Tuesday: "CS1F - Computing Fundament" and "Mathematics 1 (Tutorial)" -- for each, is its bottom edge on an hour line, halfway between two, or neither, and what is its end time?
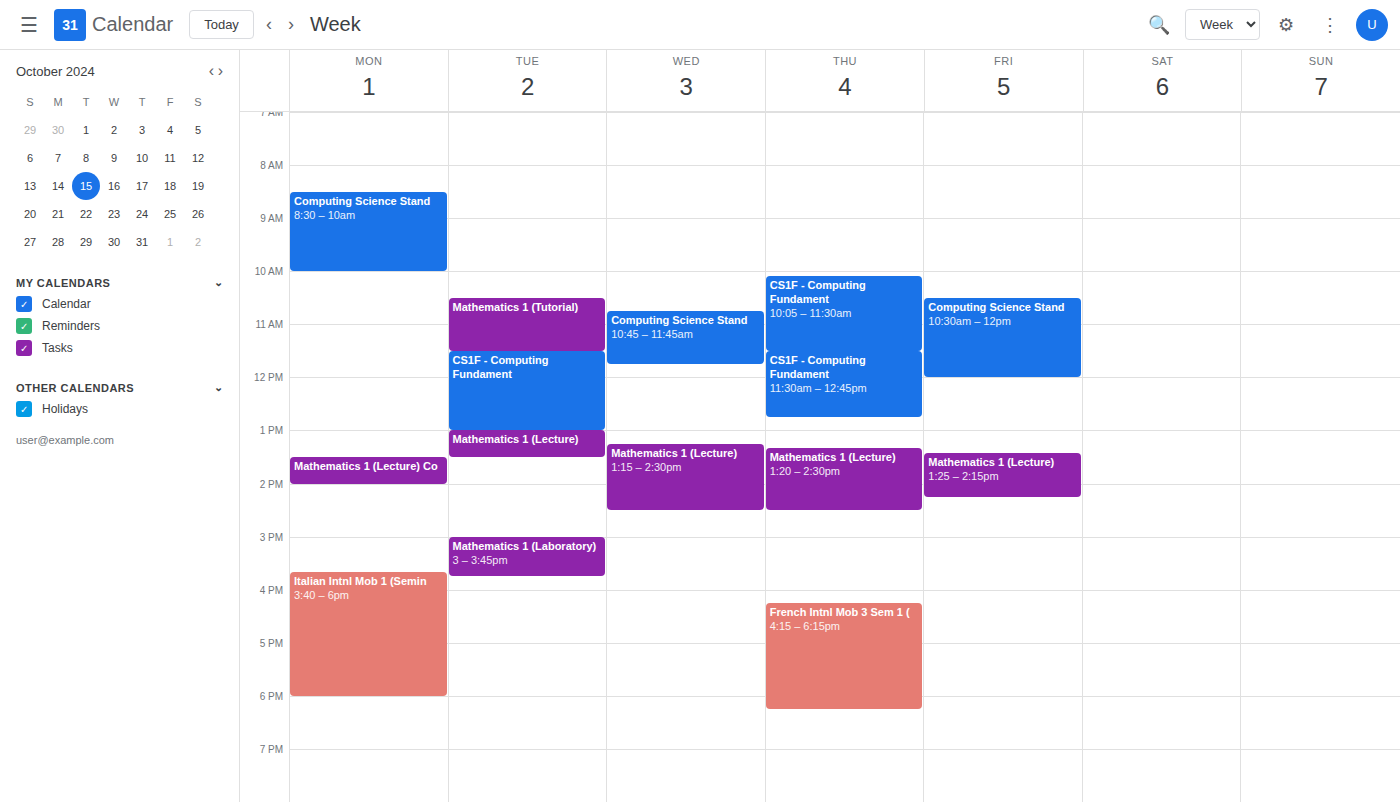
"CS1F - Computing Fundament": 1:00 PM, exactly on the 1 PM line. "Mathematics 1 (Tutorial)": 11:30 AM, halfway between the 11 AM and 12 PM lines.